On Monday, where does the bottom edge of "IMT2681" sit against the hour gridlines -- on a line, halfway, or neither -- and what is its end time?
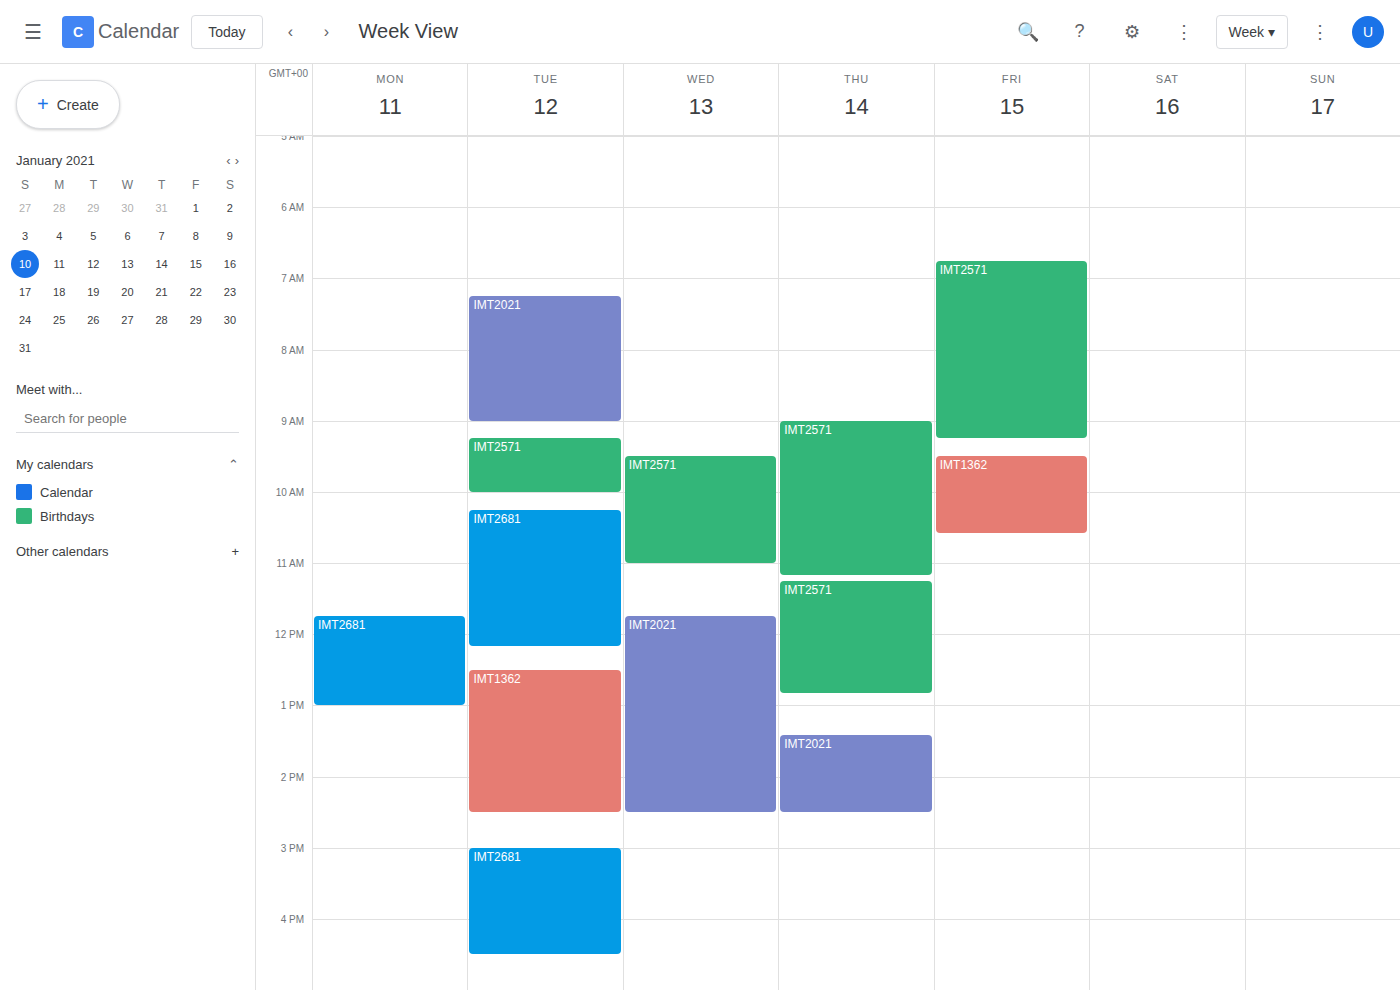
13:00 -- exactly on the 13:00 line.